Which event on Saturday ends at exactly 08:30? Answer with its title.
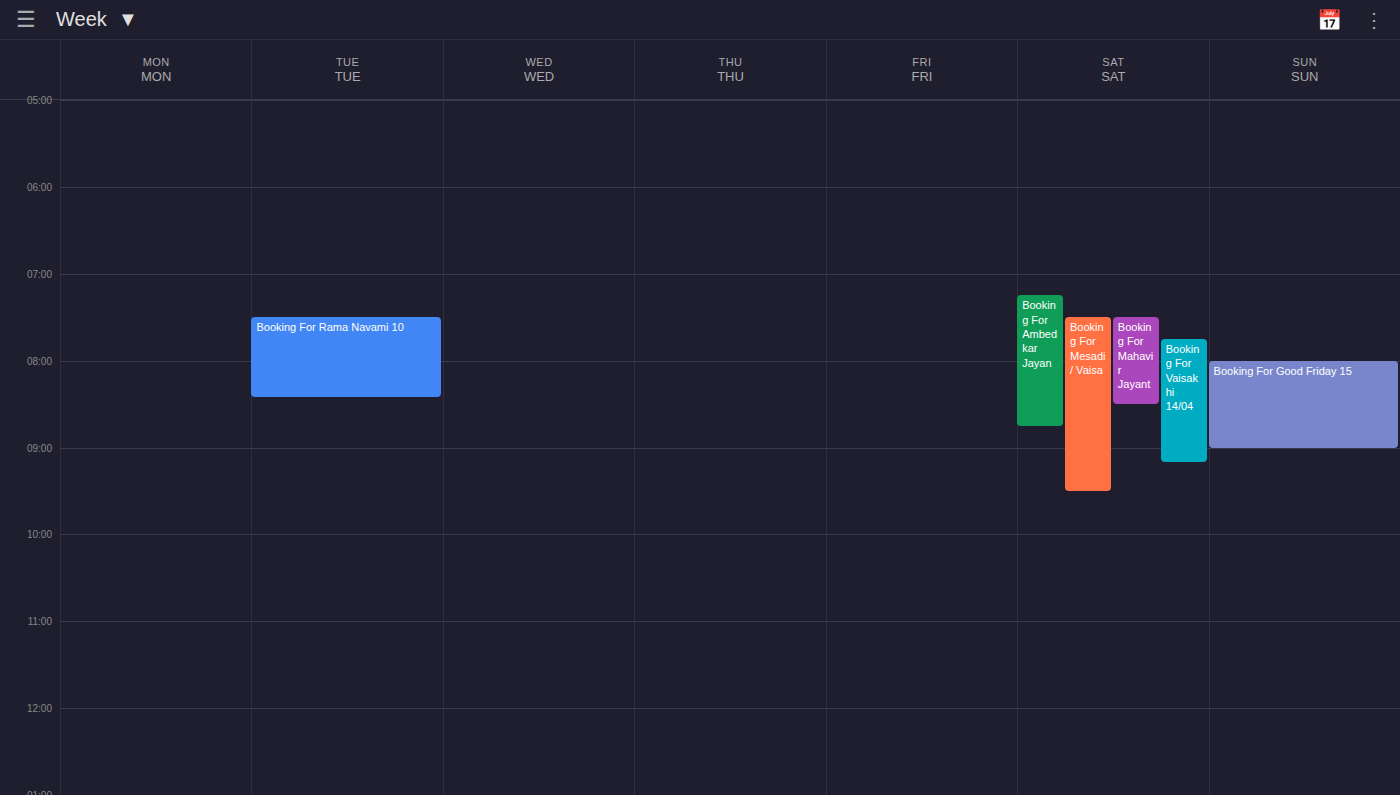
"Booking For Mahavir Jayant"